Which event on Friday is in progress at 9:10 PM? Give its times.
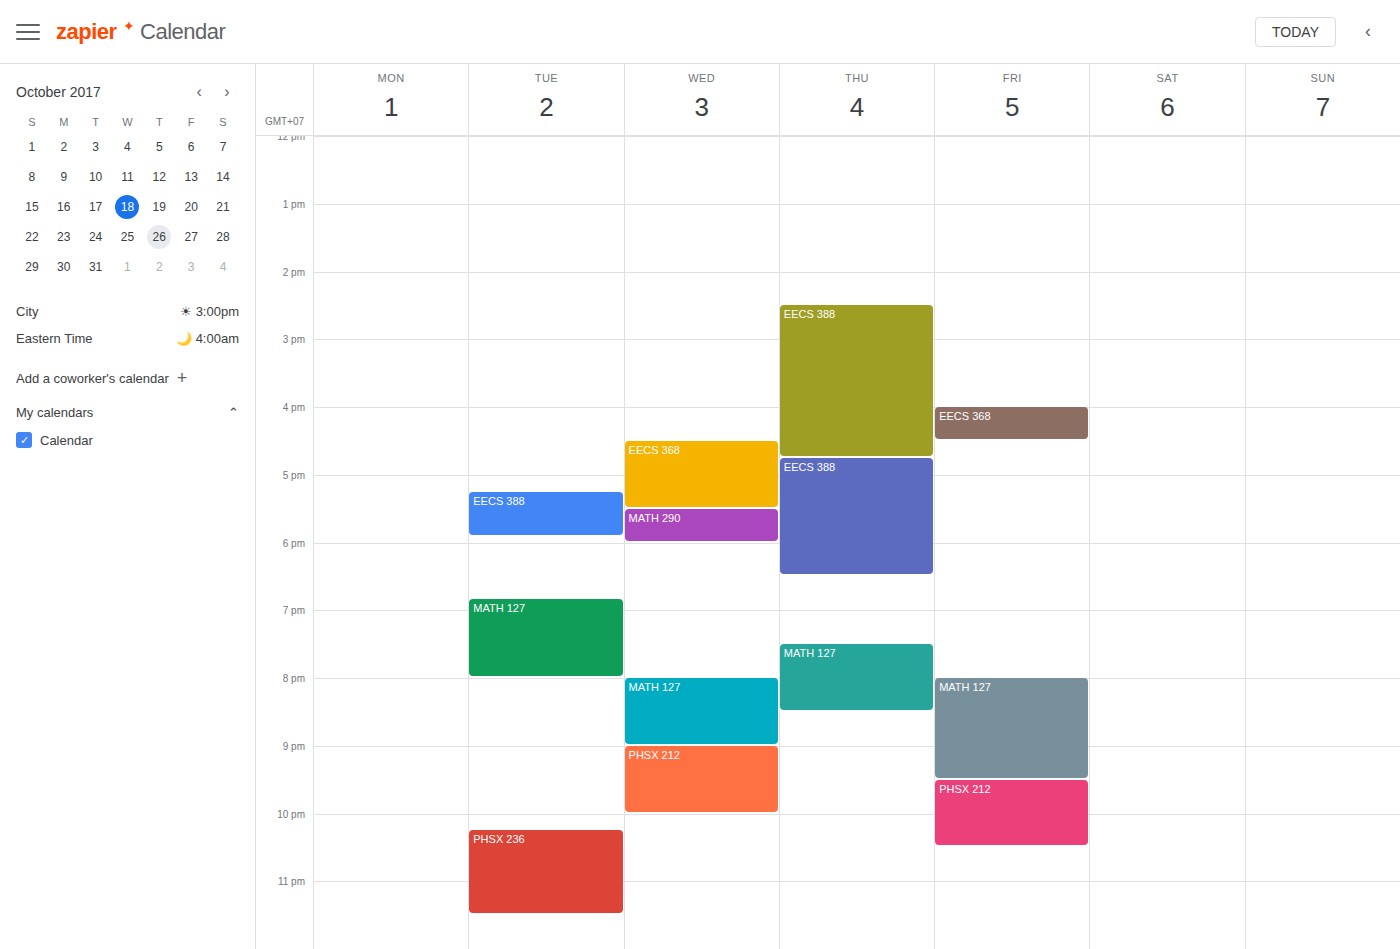
"MATH 127", 8:00 PM to 9:30 PM